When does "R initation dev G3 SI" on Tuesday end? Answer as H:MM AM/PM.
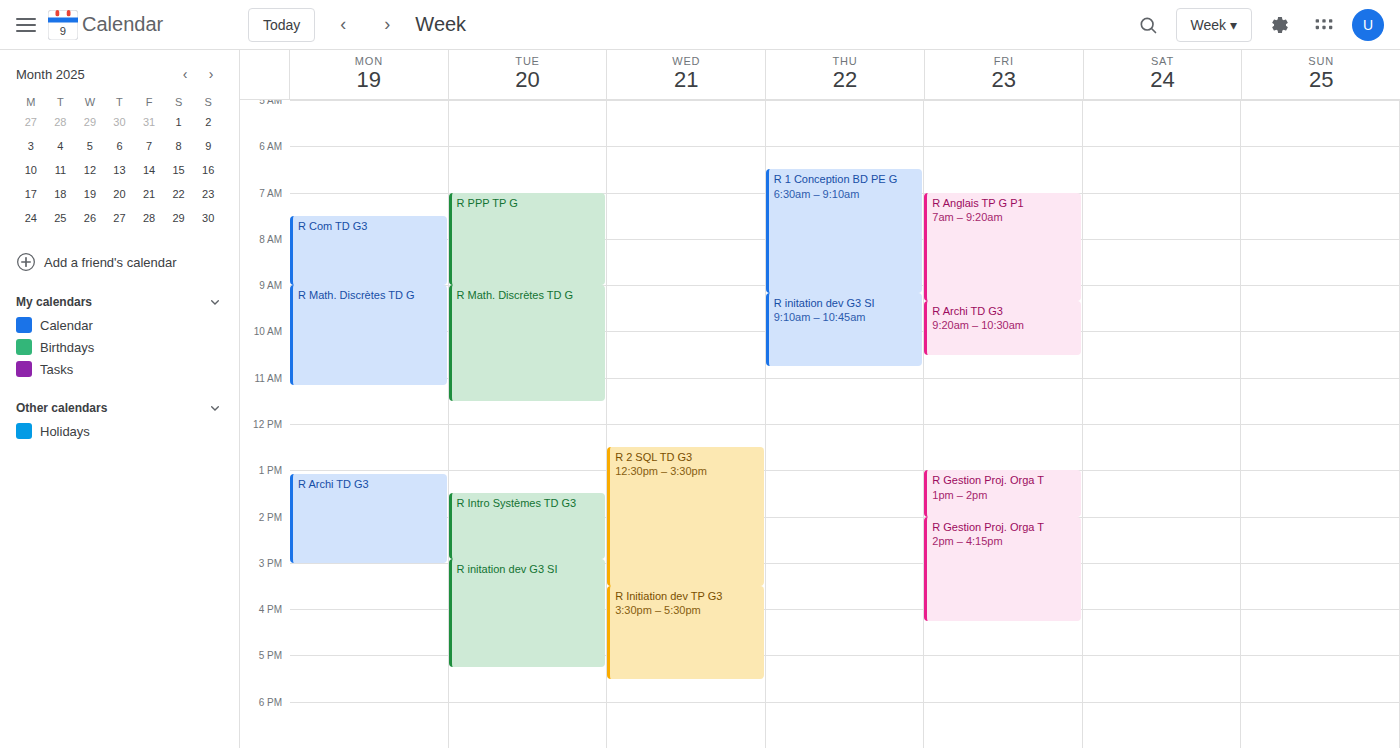
5:15 PM